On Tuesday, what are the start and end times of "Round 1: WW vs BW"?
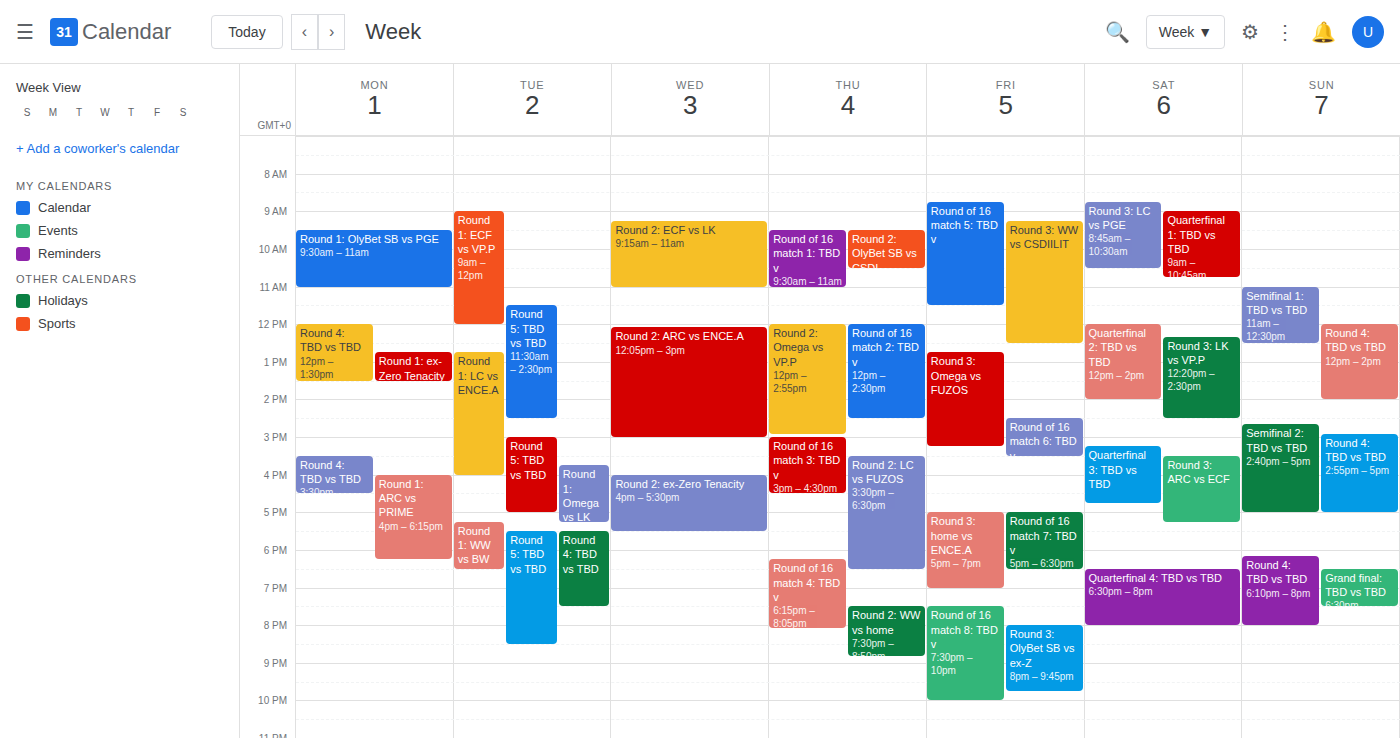
5:15 PM to 6:30 PM